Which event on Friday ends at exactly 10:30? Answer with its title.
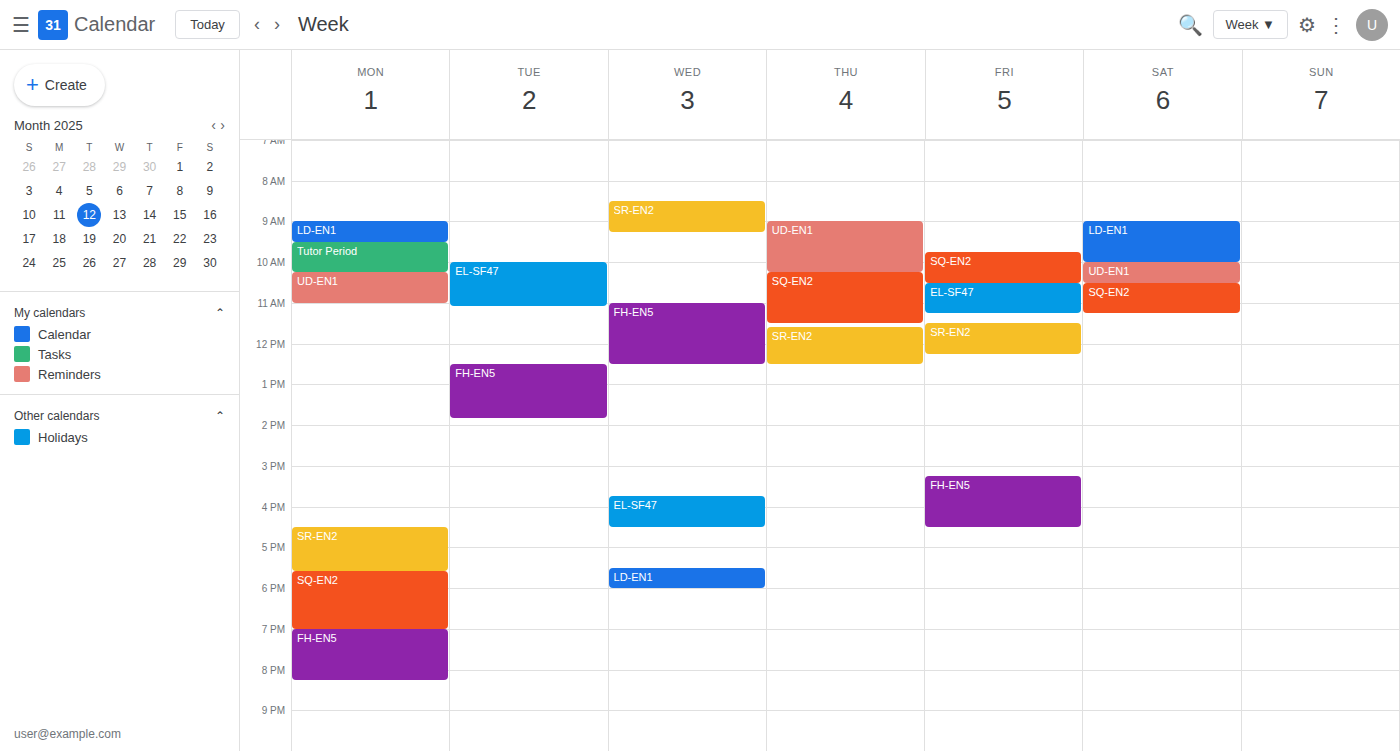
"SQ-EN2"